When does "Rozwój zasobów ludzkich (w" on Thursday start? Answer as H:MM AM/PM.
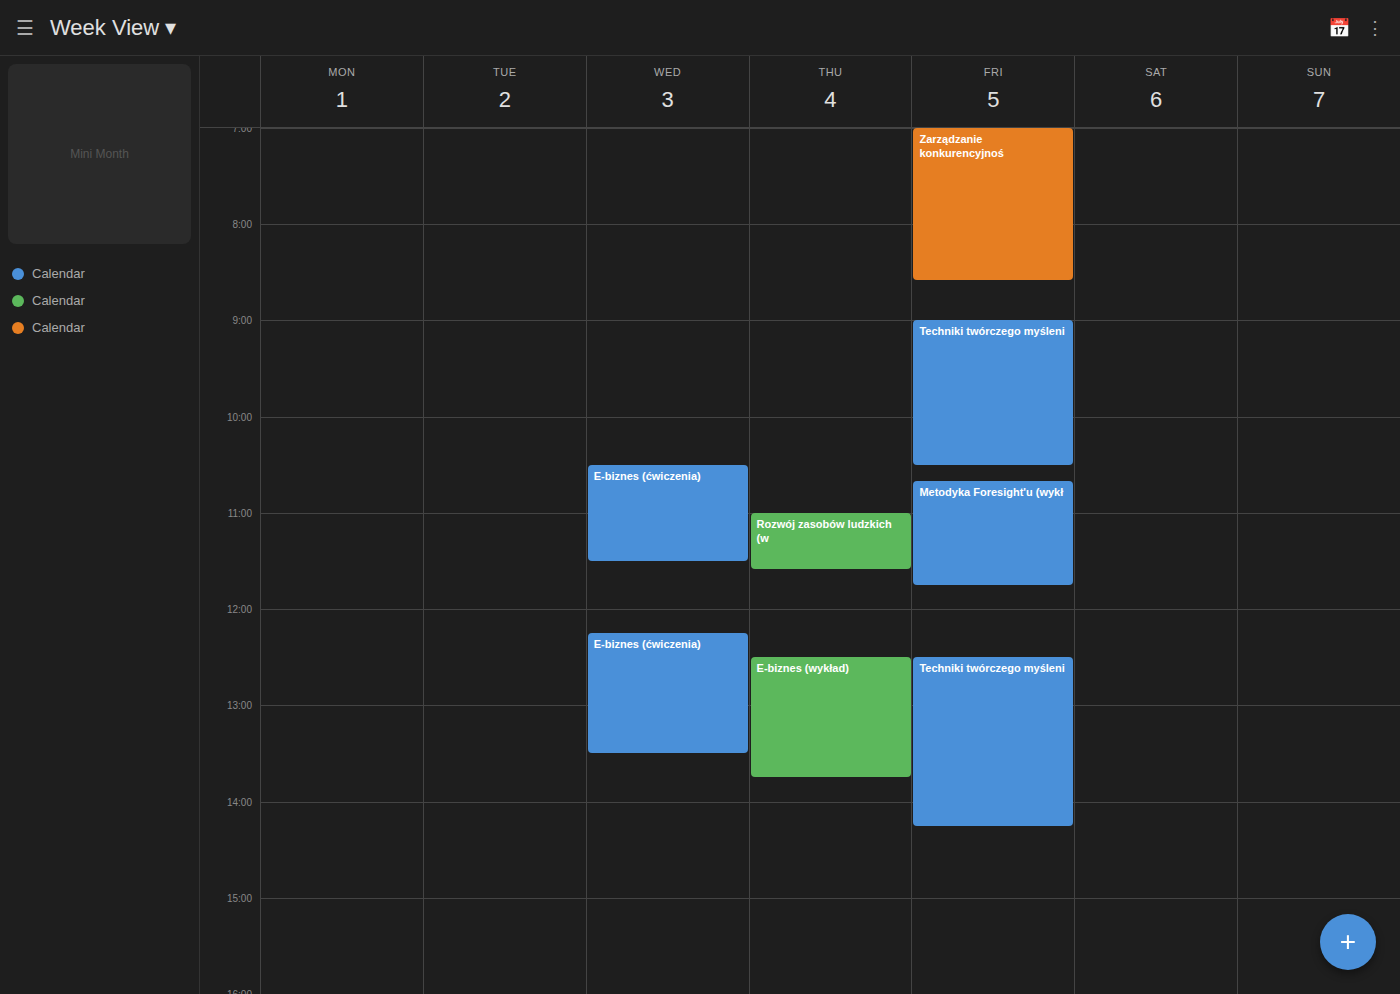
11:00 AM